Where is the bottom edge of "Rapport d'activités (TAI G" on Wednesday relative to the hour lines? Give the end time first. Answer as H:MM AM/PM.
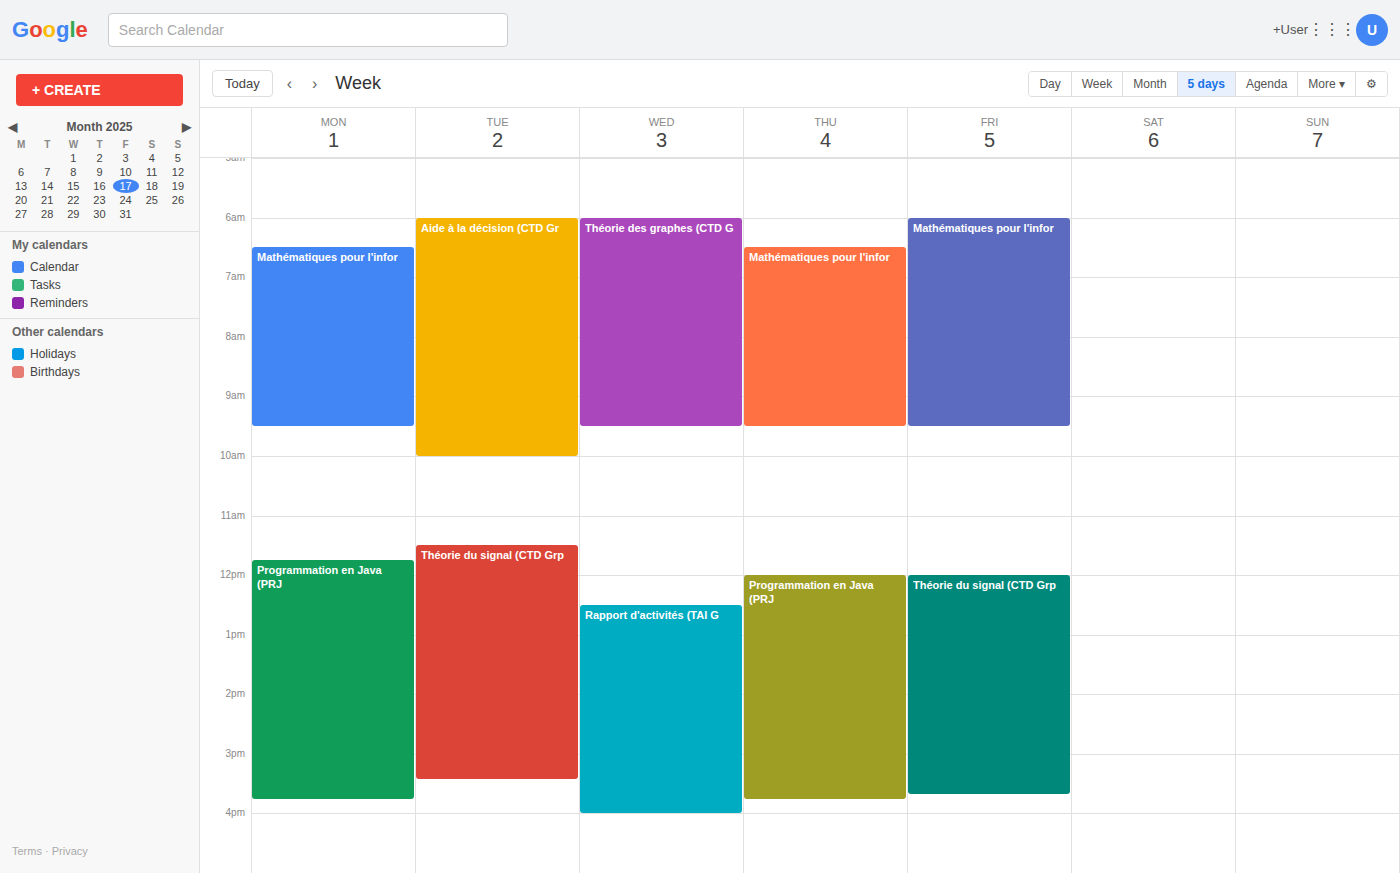
4:00 PM -- exactly on the 4 PM line.